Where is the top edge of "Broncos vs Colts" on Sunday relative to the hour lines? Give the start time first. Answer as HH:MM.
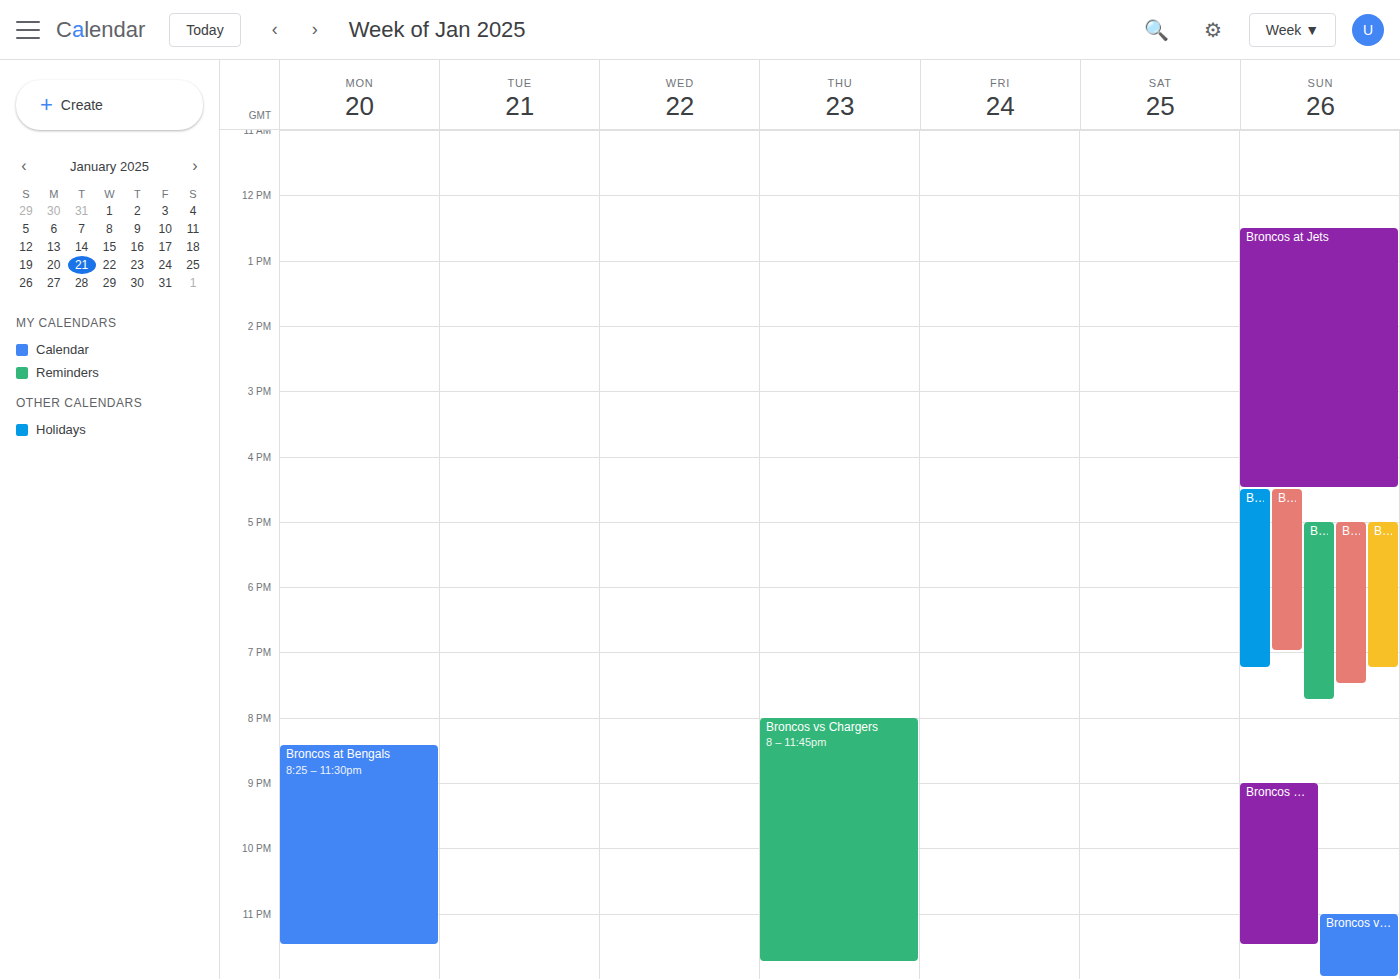
23:00 -- exactly on the 23:00 line.